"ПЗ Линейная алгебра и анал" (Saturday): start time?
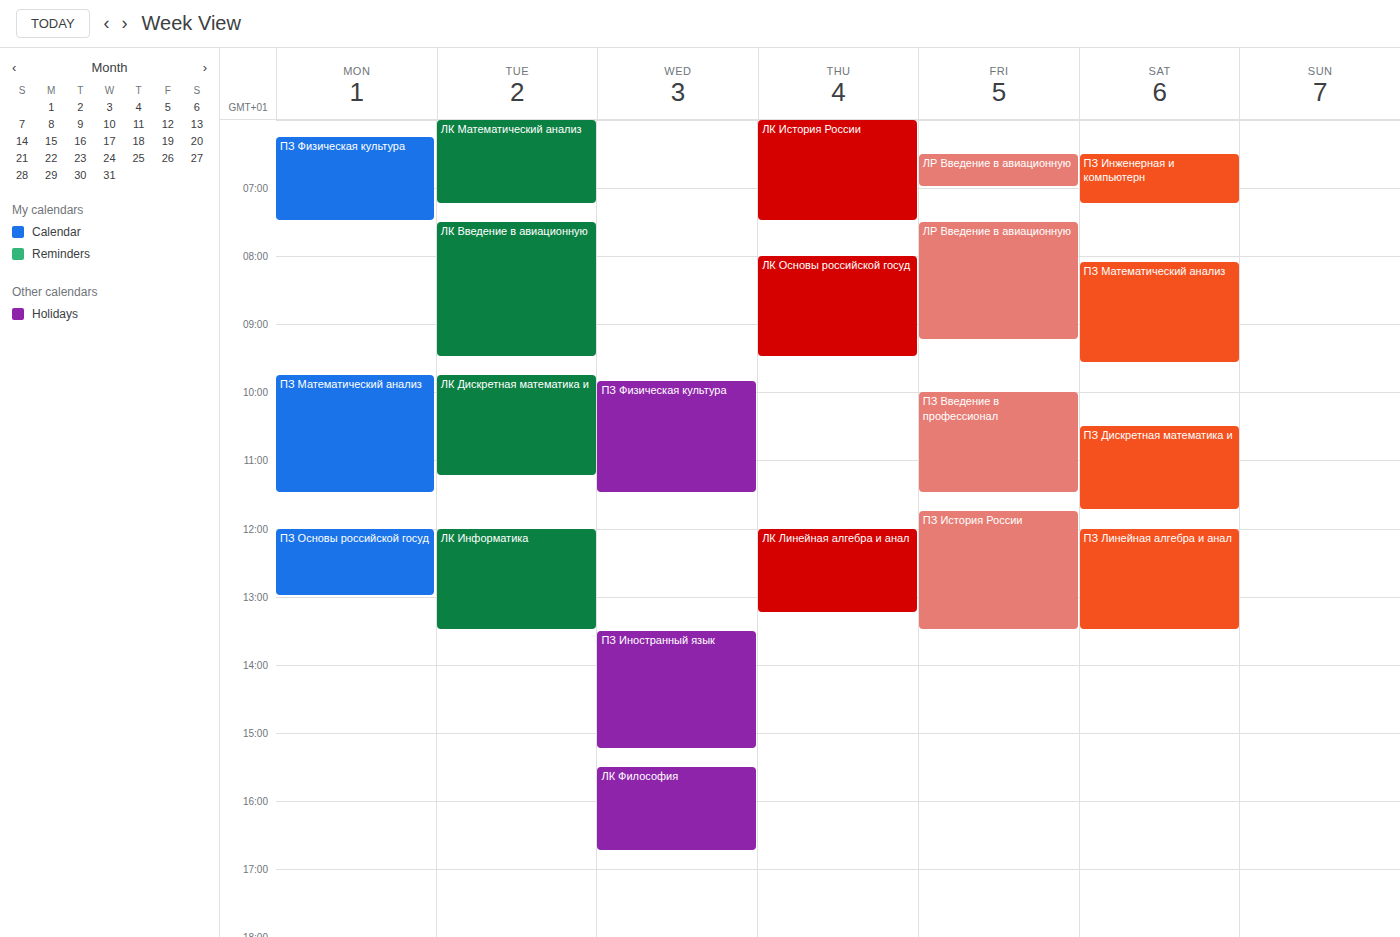
12:00 PM